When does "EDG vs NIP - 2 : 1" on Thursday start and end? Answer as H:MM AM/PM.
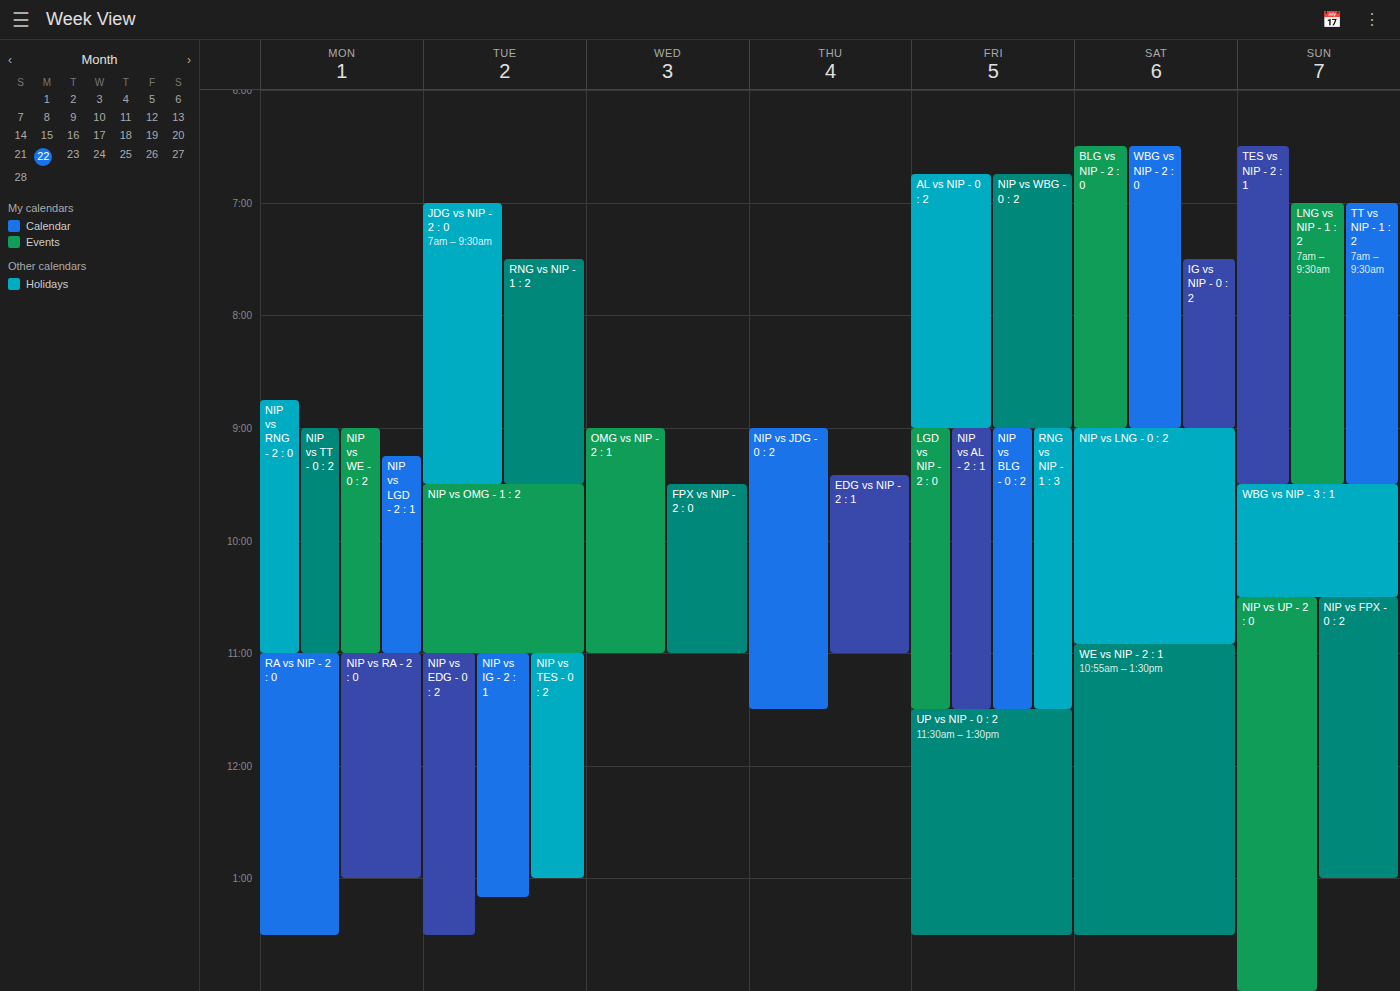
9:25 AM to 11:00 AM